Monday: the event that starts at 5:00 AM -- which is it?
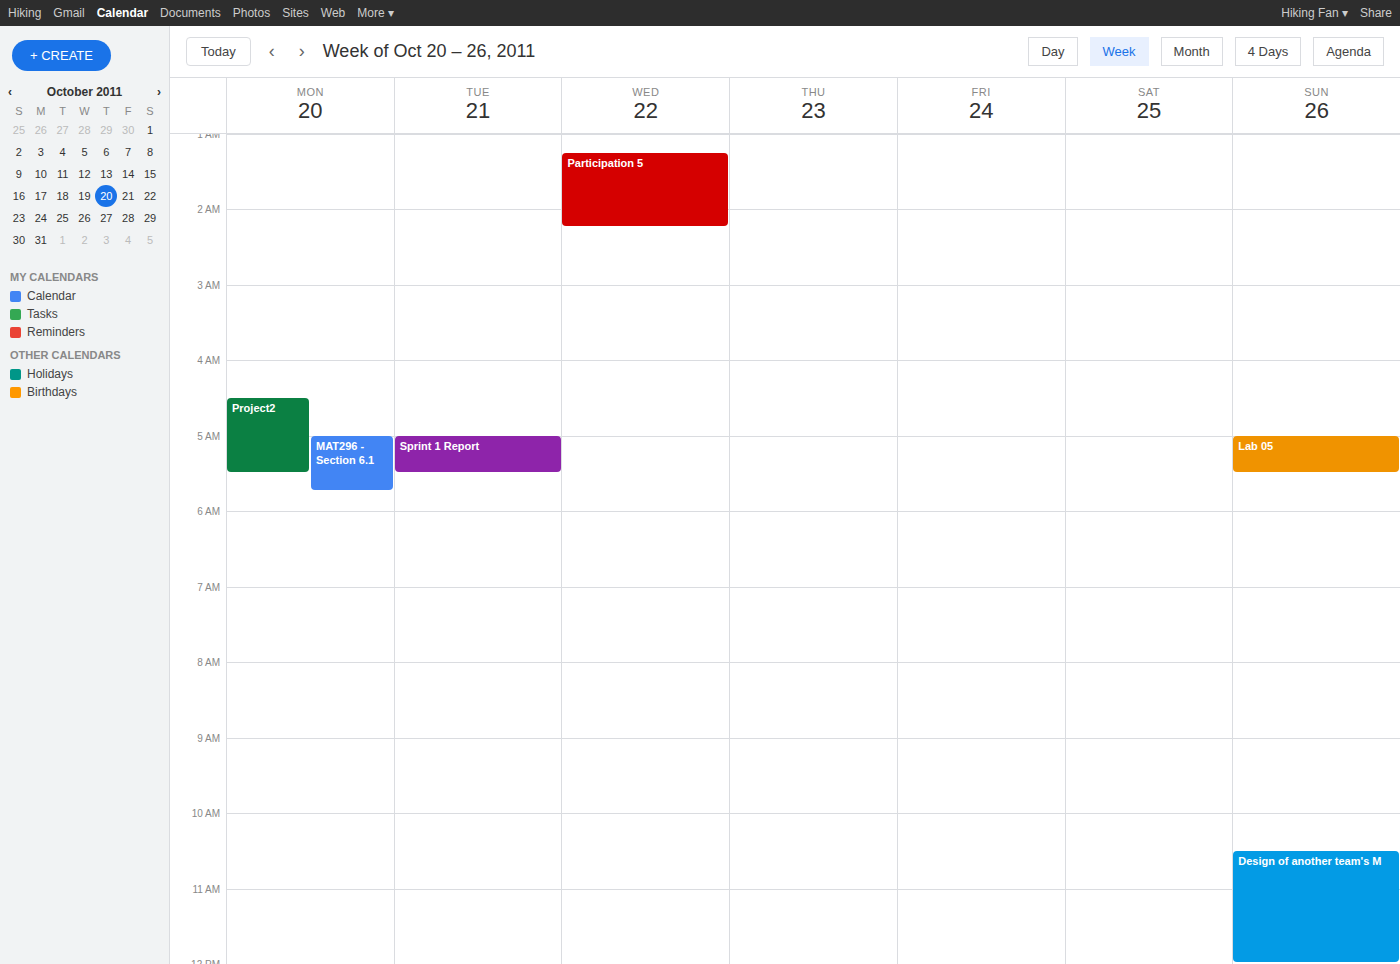
"MAT296 - Section 6.1"